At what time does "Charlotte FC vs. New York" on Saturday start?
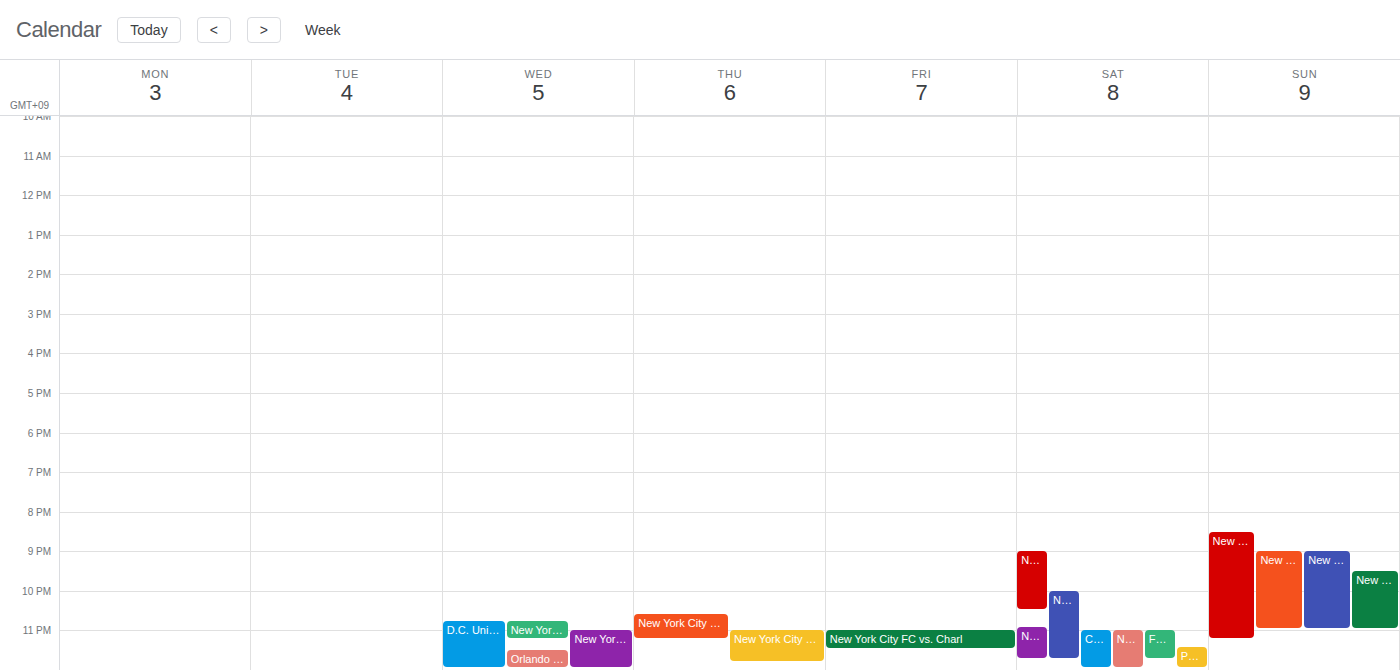
11:00 PM